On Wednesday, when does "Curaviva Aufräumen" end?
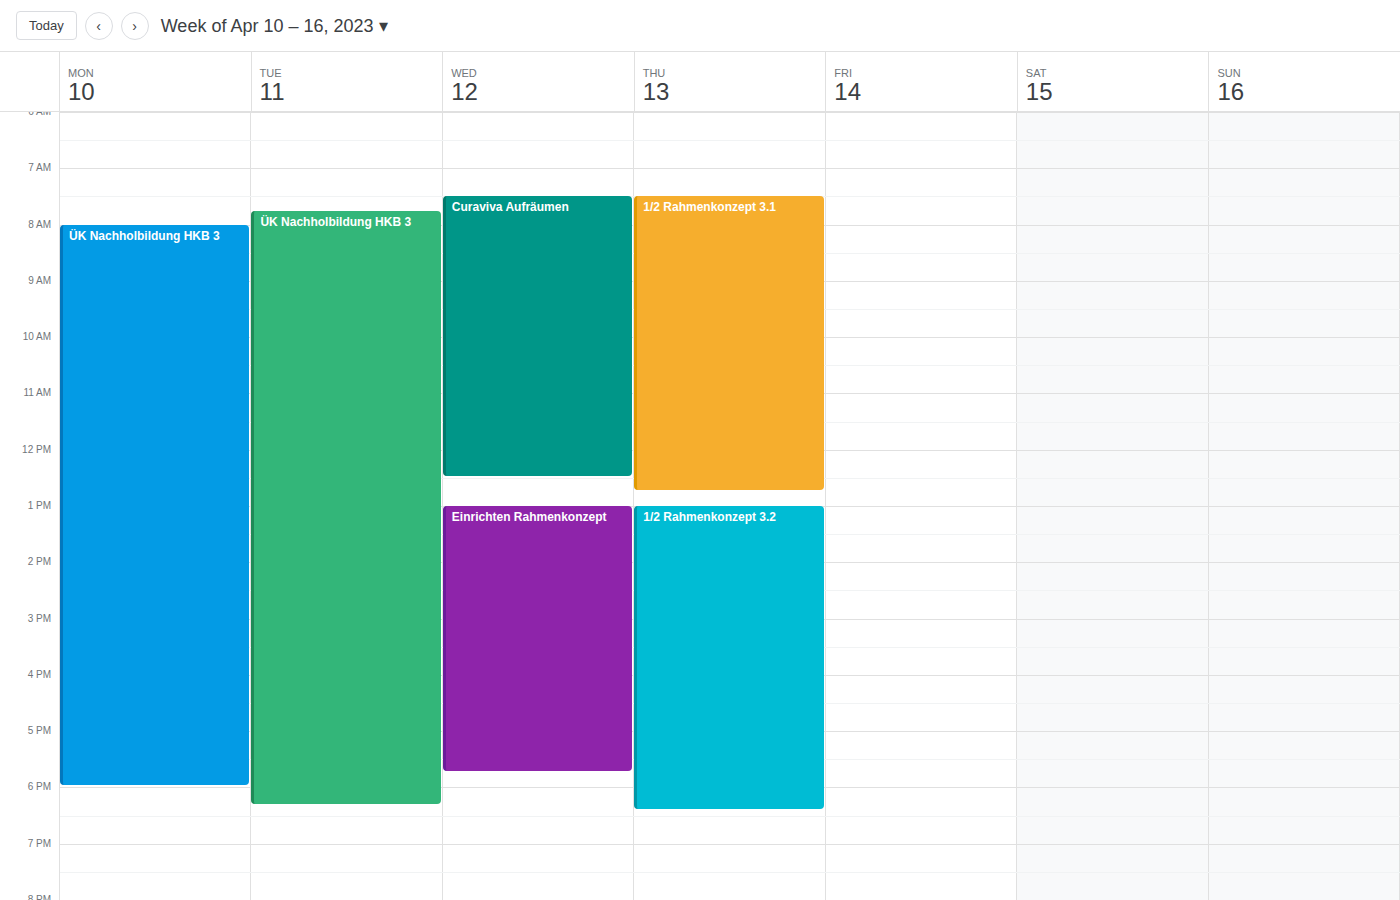
12:30 PM